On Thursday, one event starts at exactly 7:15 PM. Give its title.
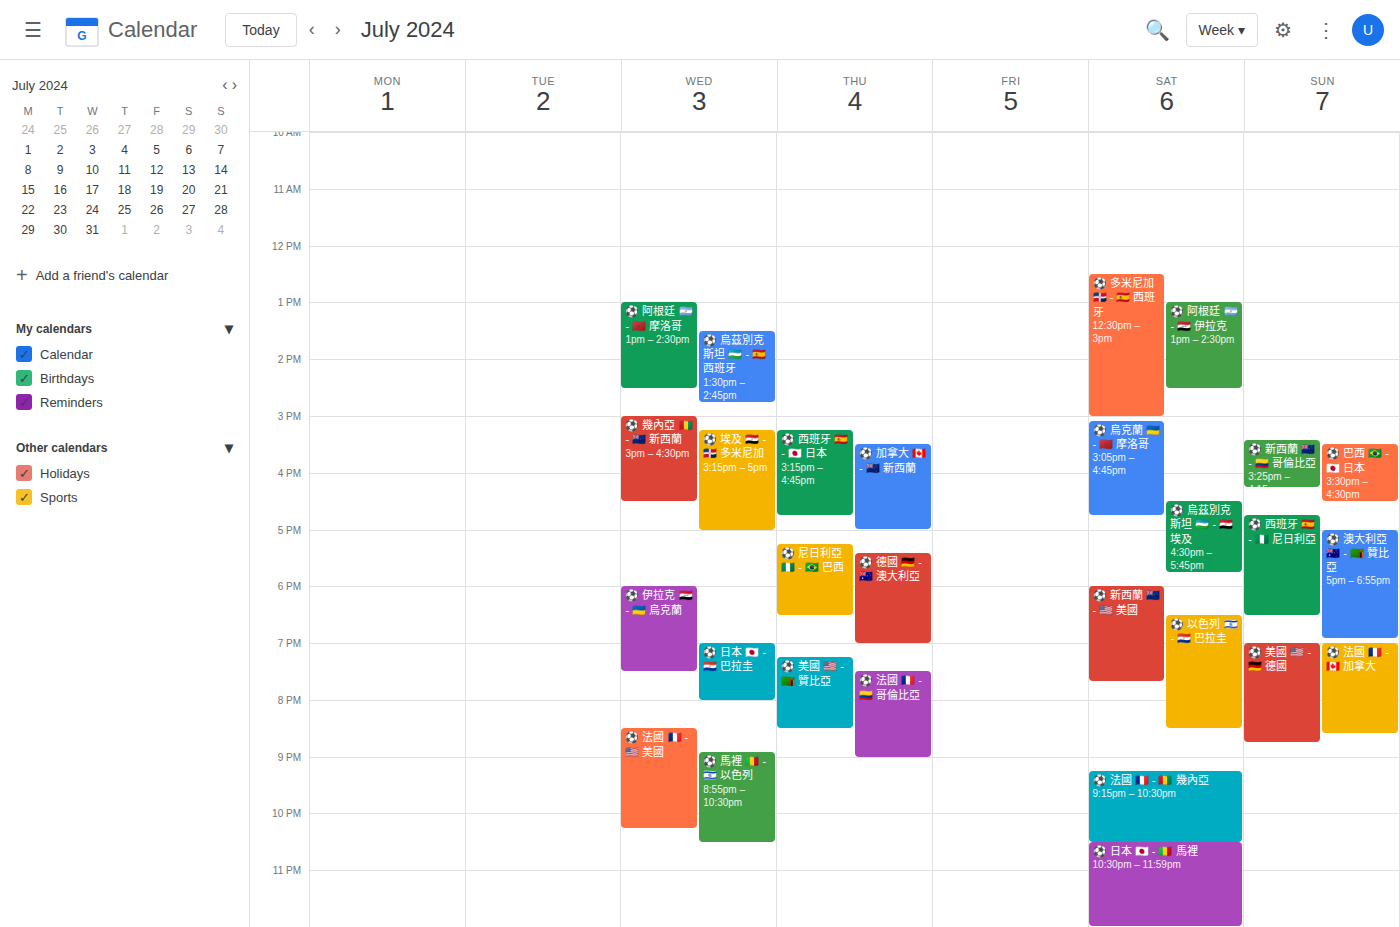
"⚽ 美國 🇺🇸 - 🇿🇲 贊比亞"